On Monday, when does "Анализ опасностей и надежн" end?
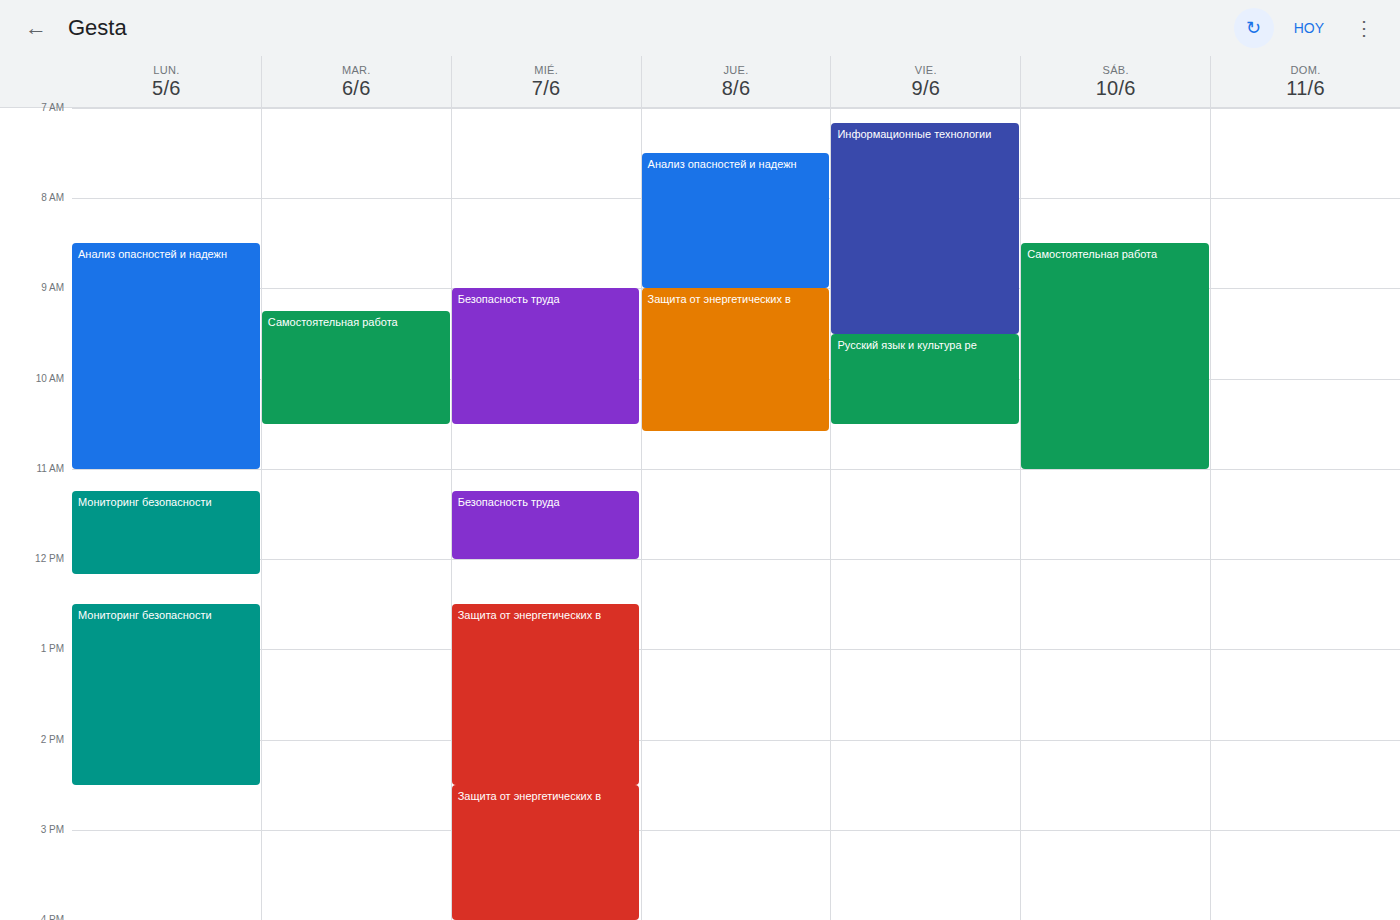
11:00 AM